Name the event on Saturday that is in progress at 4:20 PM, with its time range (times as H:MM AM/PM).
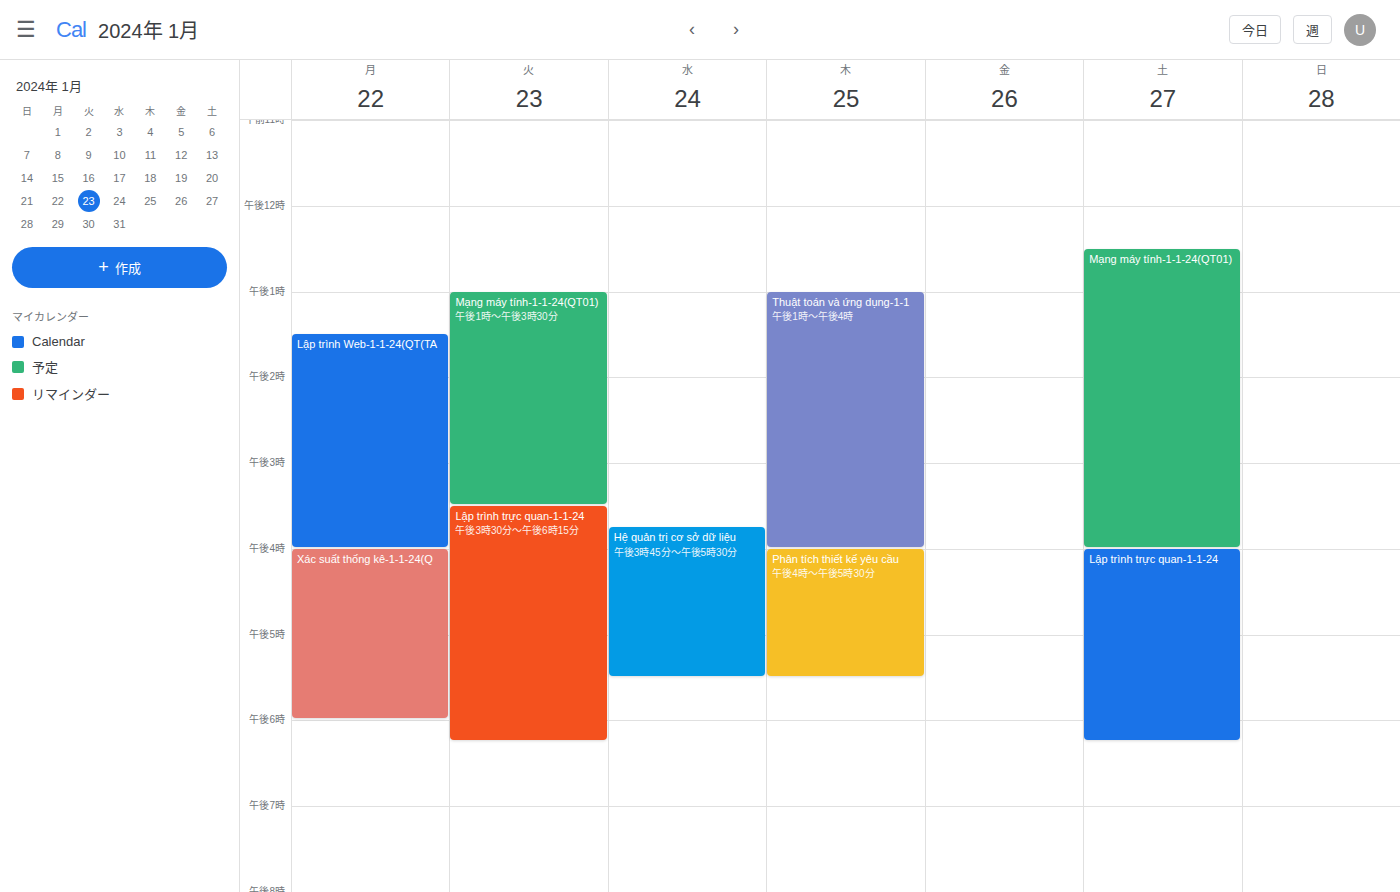
"Lập trình trực quan-1-1-24", 4:00 PM to 6:15 PM